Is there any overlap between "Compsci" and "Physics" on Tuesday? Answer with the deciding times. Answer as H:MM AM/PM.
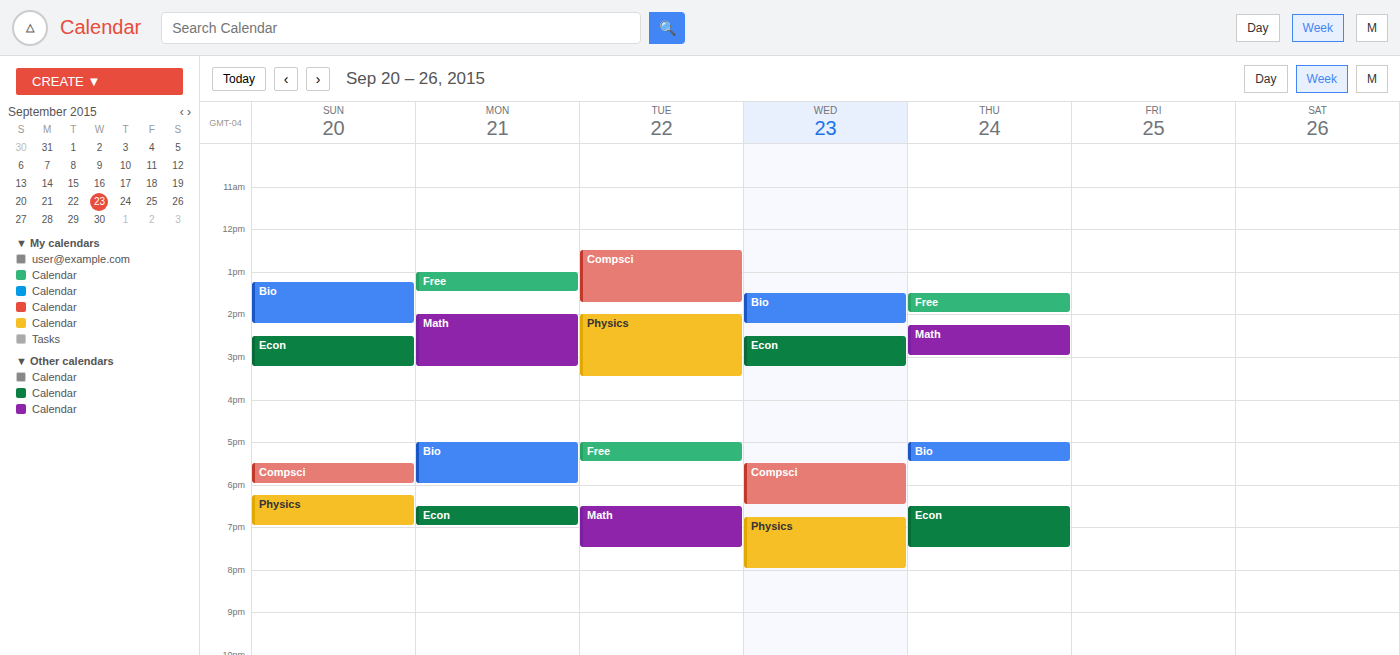
"Compsci" ends at 1:45 PM and "Physics" starts at 2:00 PM -- no overlap.